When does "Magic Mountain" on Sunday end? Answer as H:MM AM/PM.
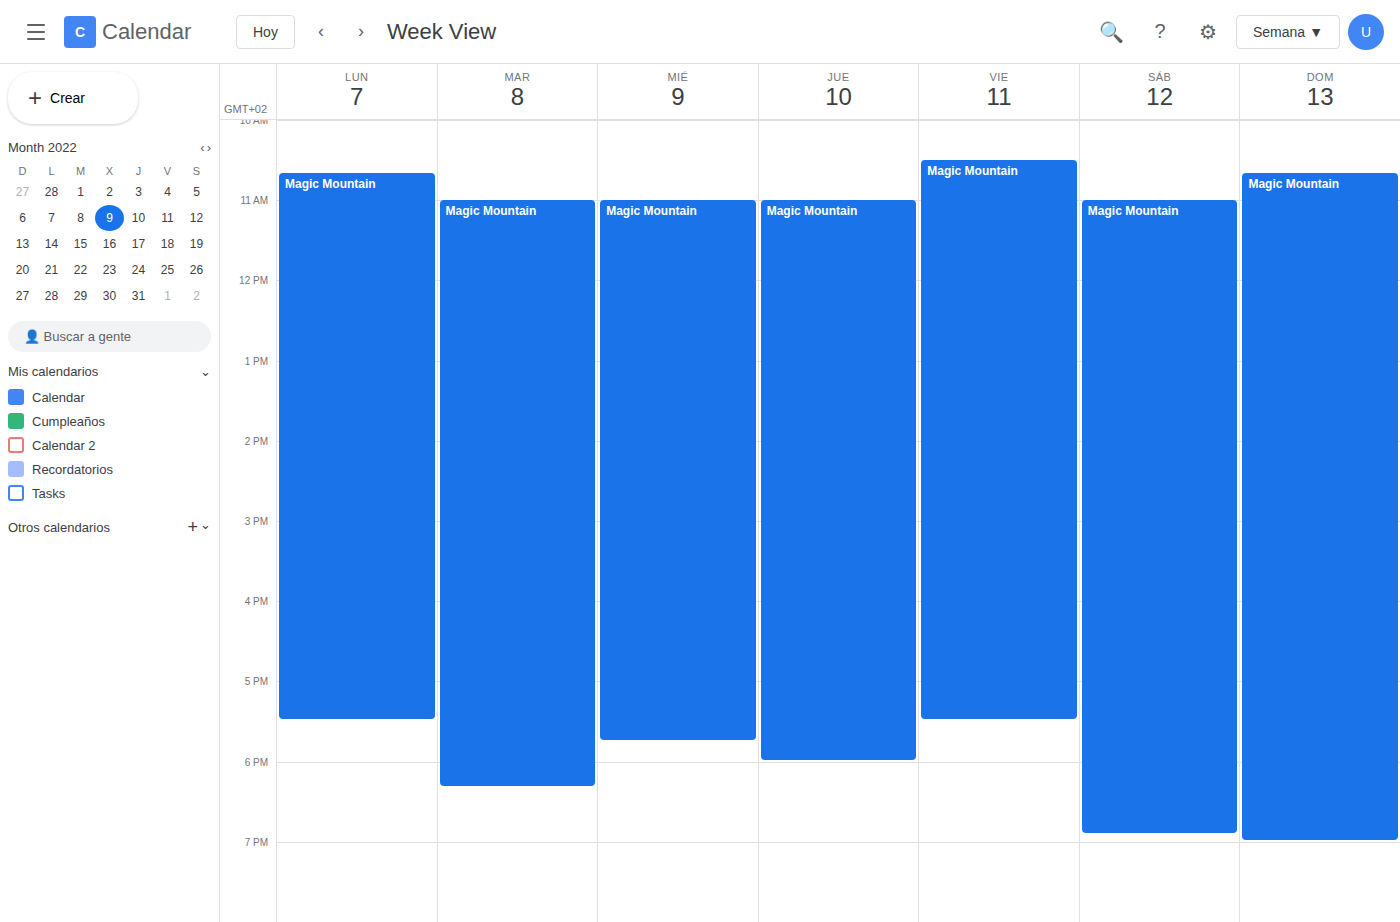
7:00 PM